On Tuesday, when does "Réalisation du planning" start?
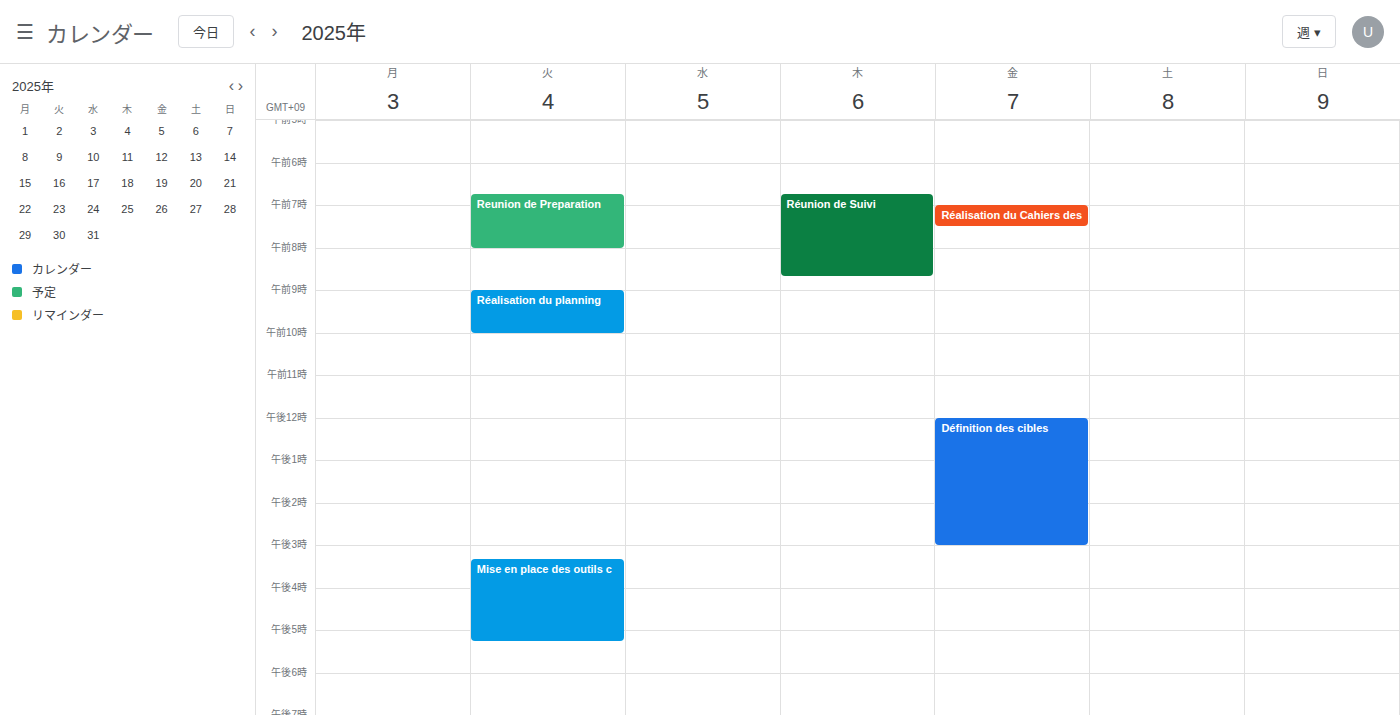
9:00 AM